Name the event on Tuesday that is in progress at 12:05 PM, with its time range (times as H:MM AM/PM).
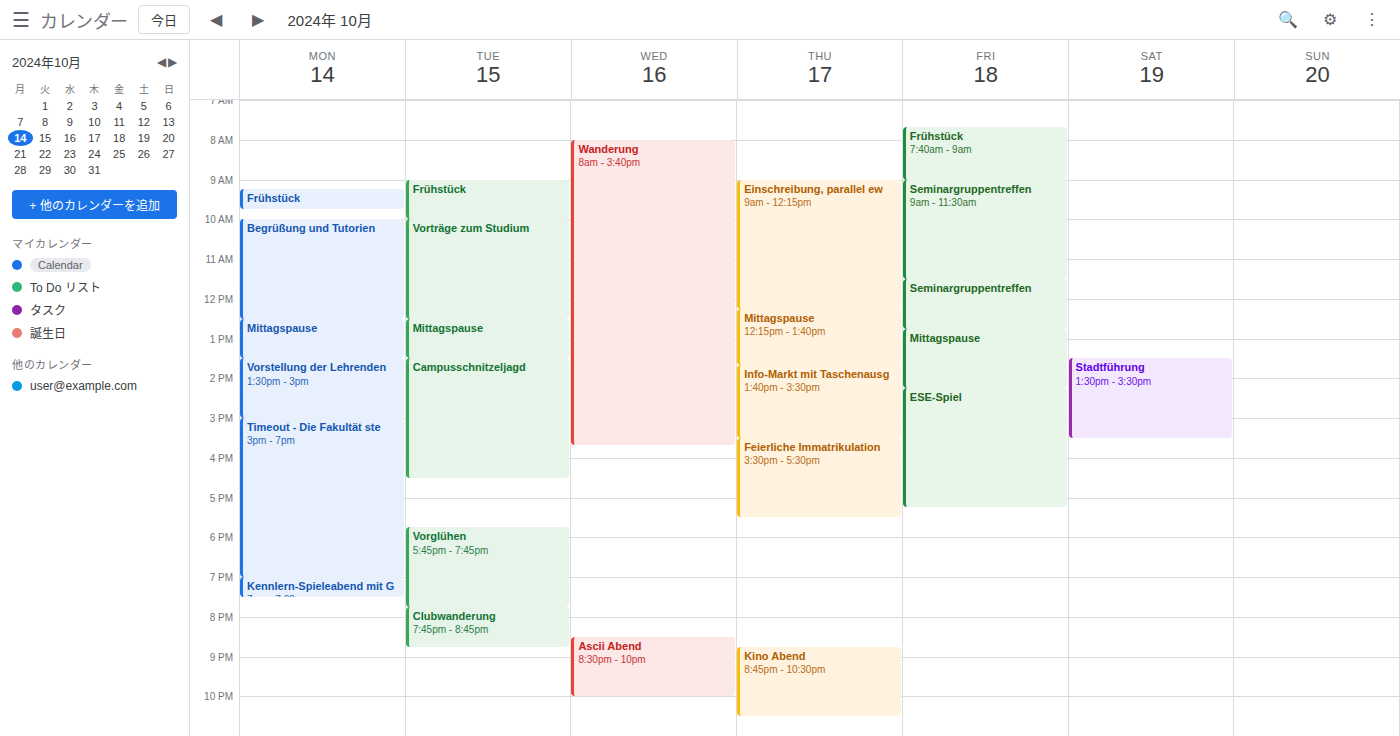
"Vorträge zum Studium", 10:00 AM to 12:30 PM